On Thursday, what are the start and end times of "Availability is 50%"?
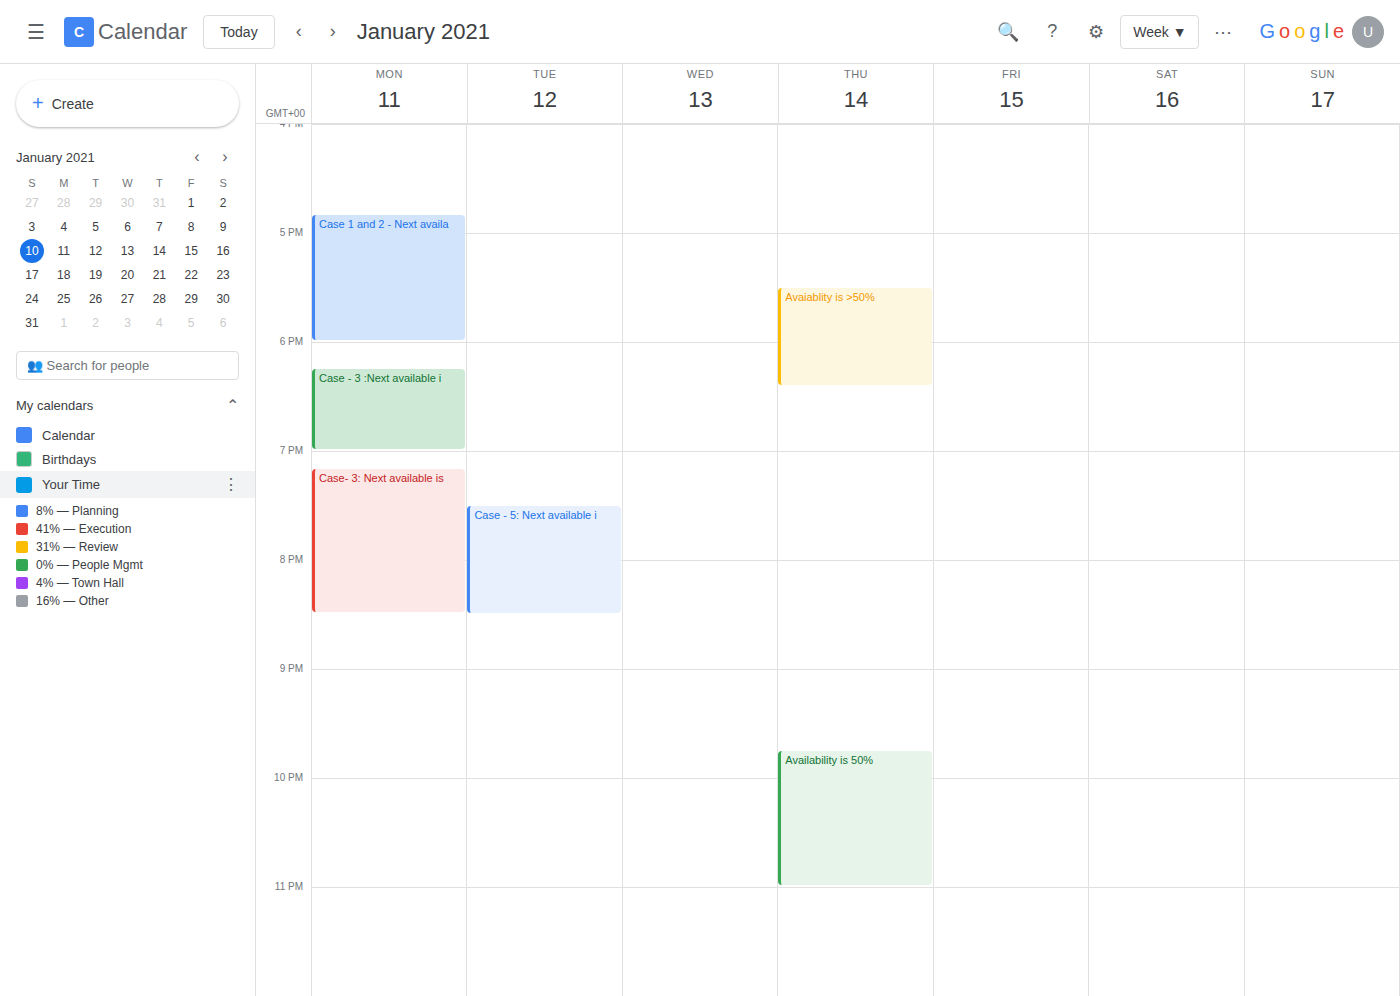
9:45 PM to 11:00 PM